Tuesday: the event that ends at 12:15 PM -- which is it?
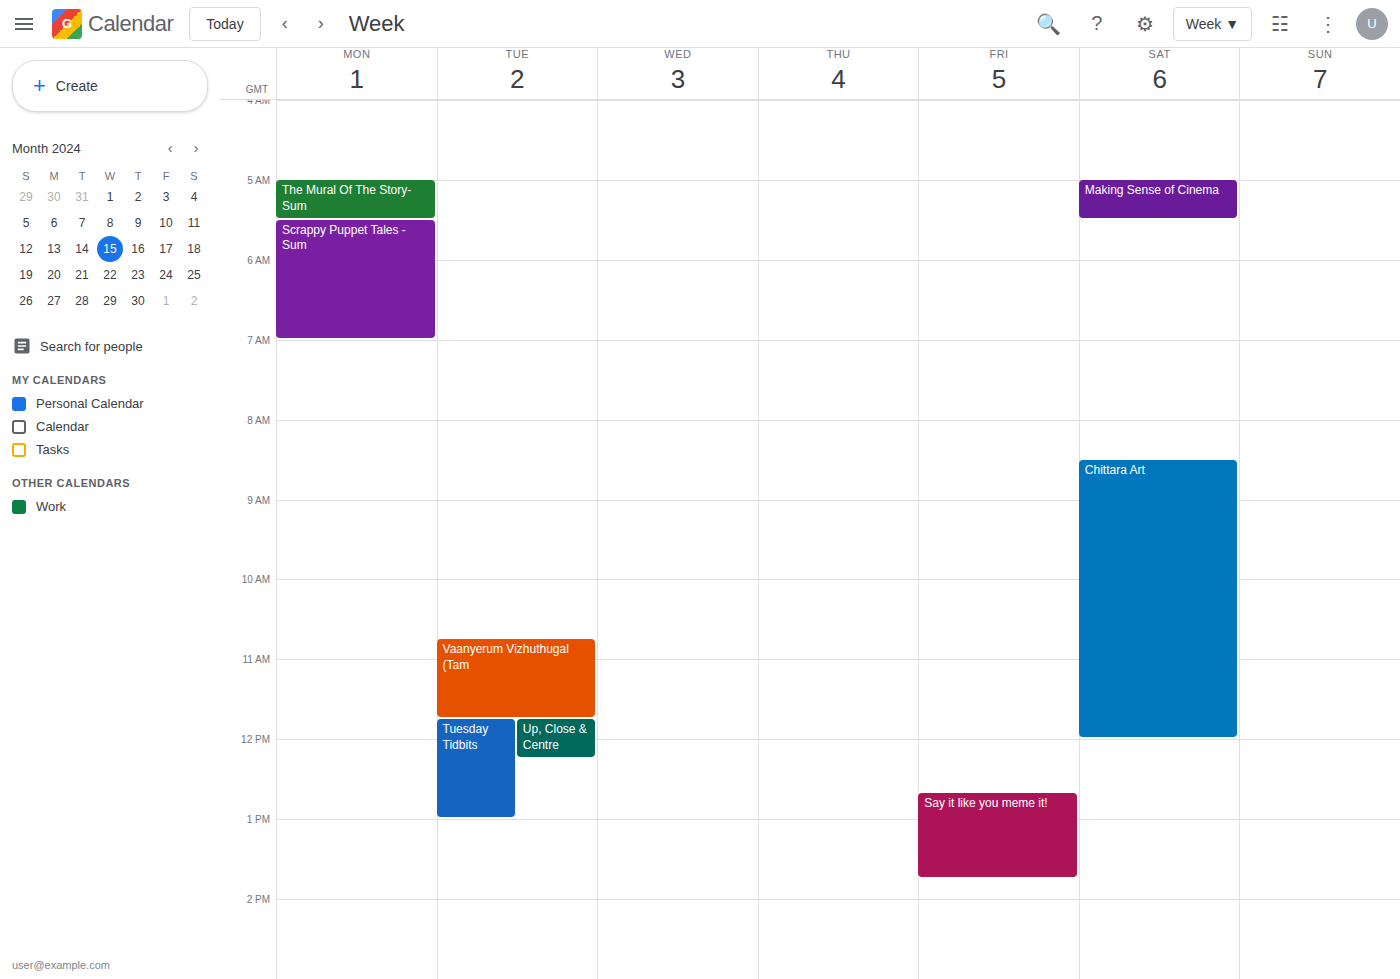
"Up, Close & Centre"